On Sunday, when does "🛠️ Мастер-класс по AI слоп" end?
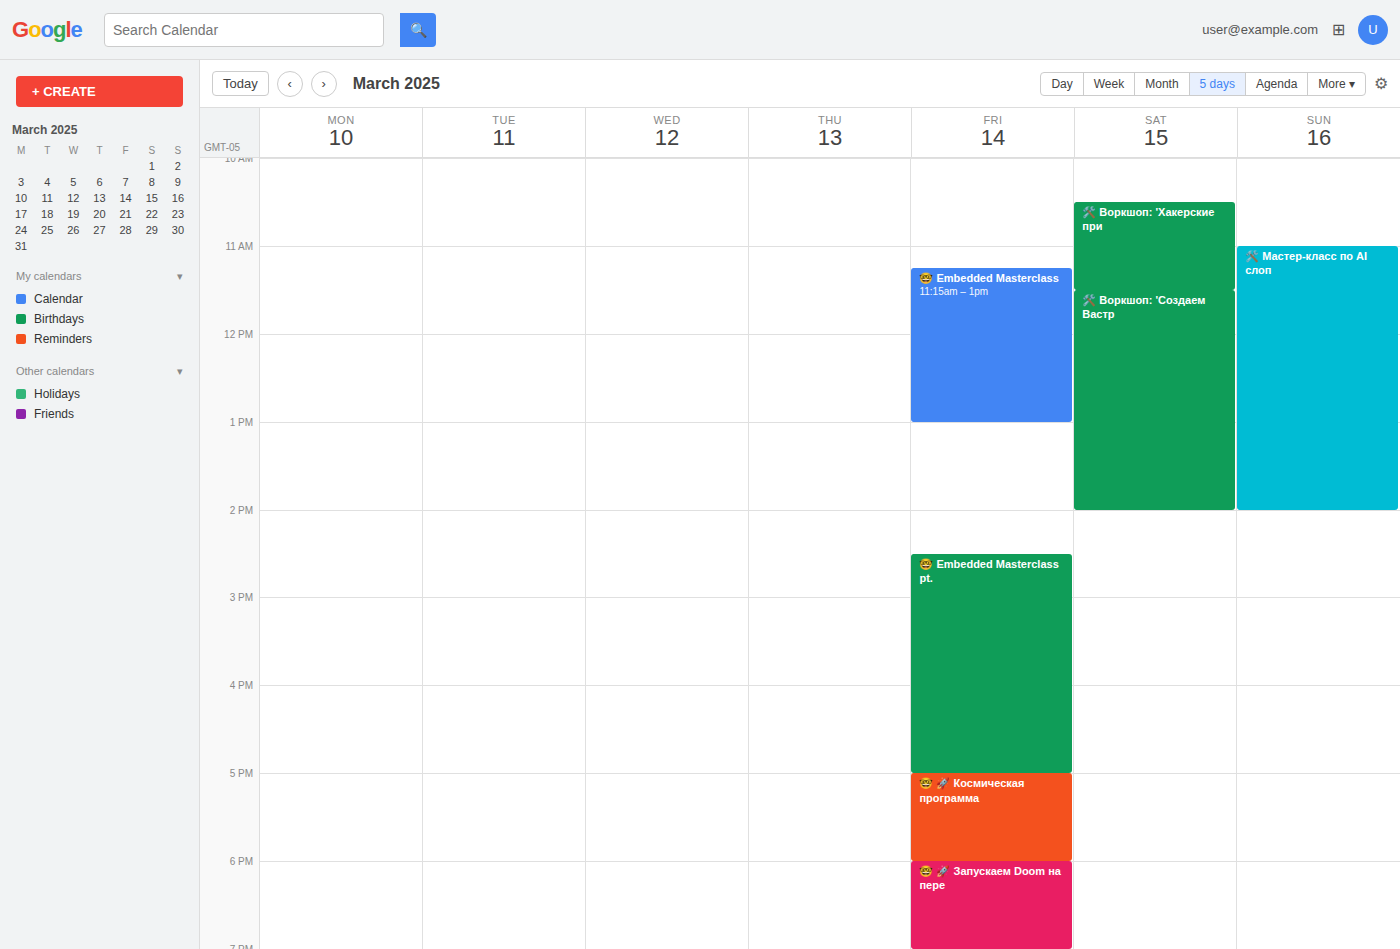
2:00 PM